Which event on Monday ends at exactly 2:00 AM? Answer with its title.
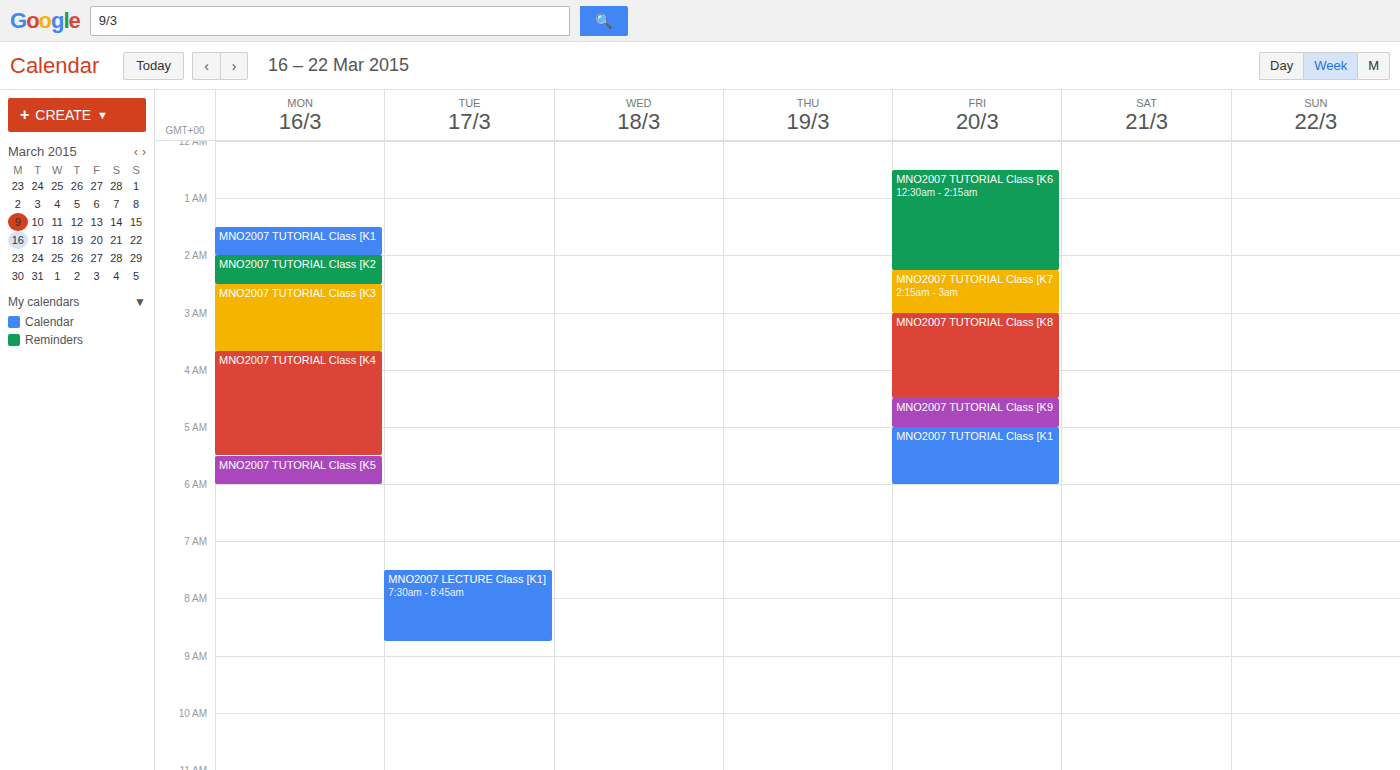
"MNO2007 TUTORIAL Class [K1"